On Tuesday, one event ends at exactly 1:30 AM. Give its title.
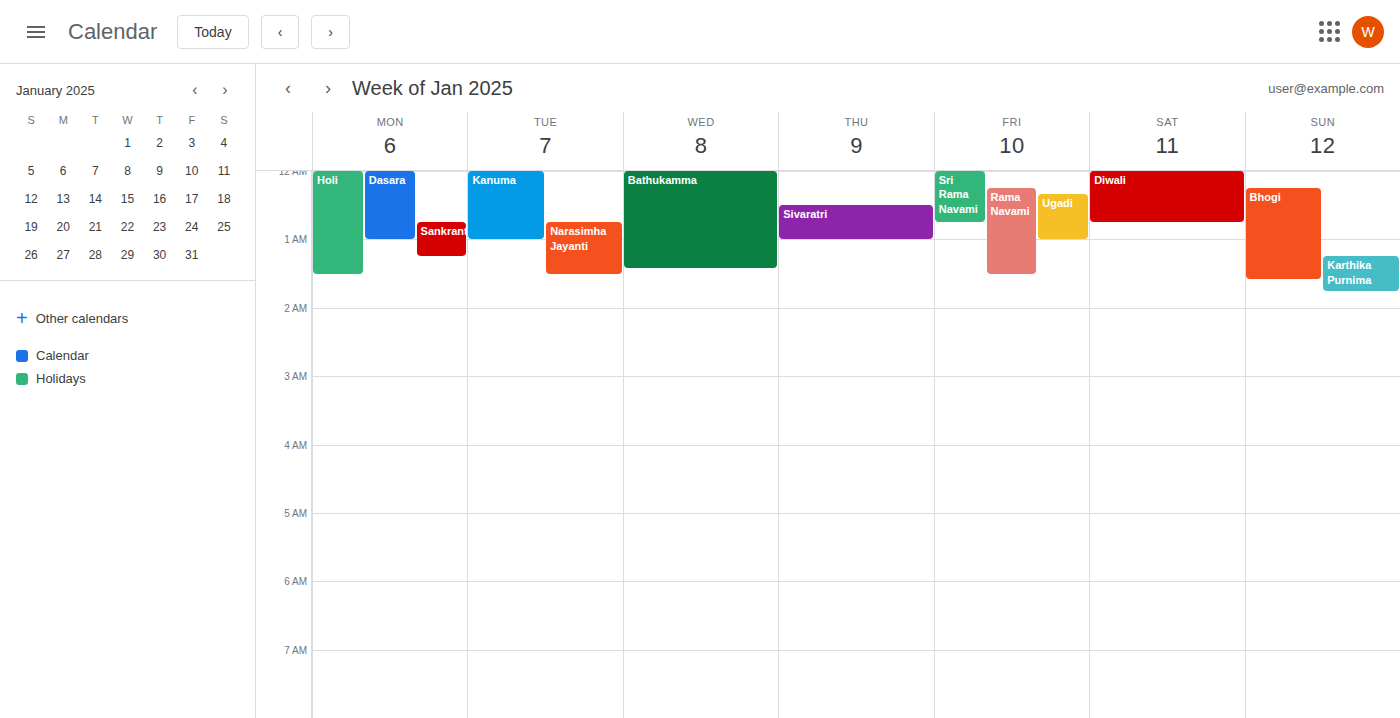
"Narasimha Jayanti"